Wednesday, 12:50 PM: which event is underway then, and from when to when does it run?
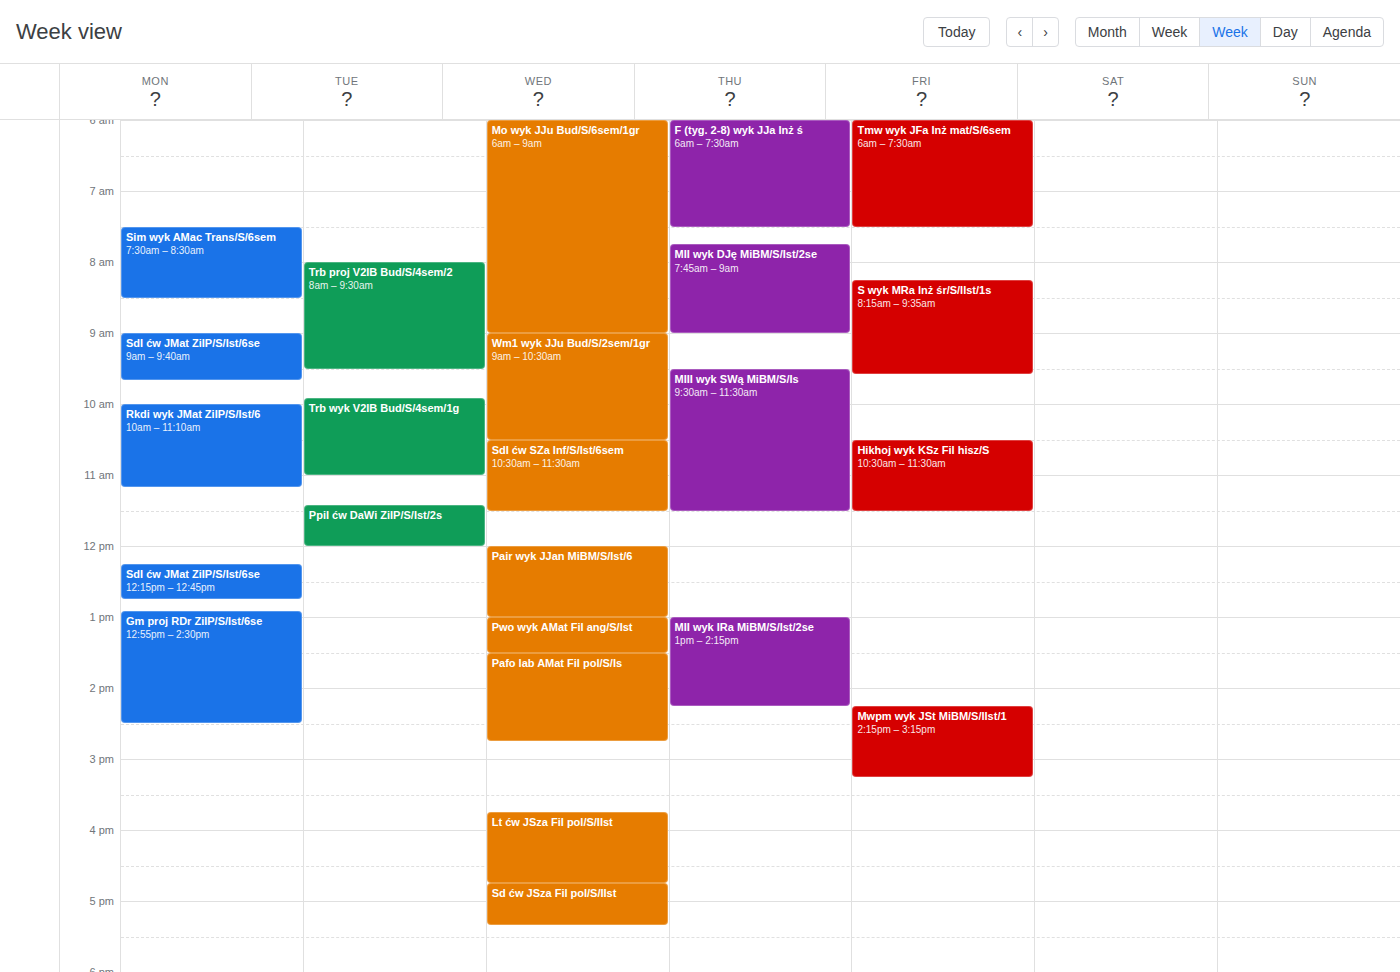
"Pair wyk JJan MiBM/S/Ist/6", 12:00 PM to 1:00 PM